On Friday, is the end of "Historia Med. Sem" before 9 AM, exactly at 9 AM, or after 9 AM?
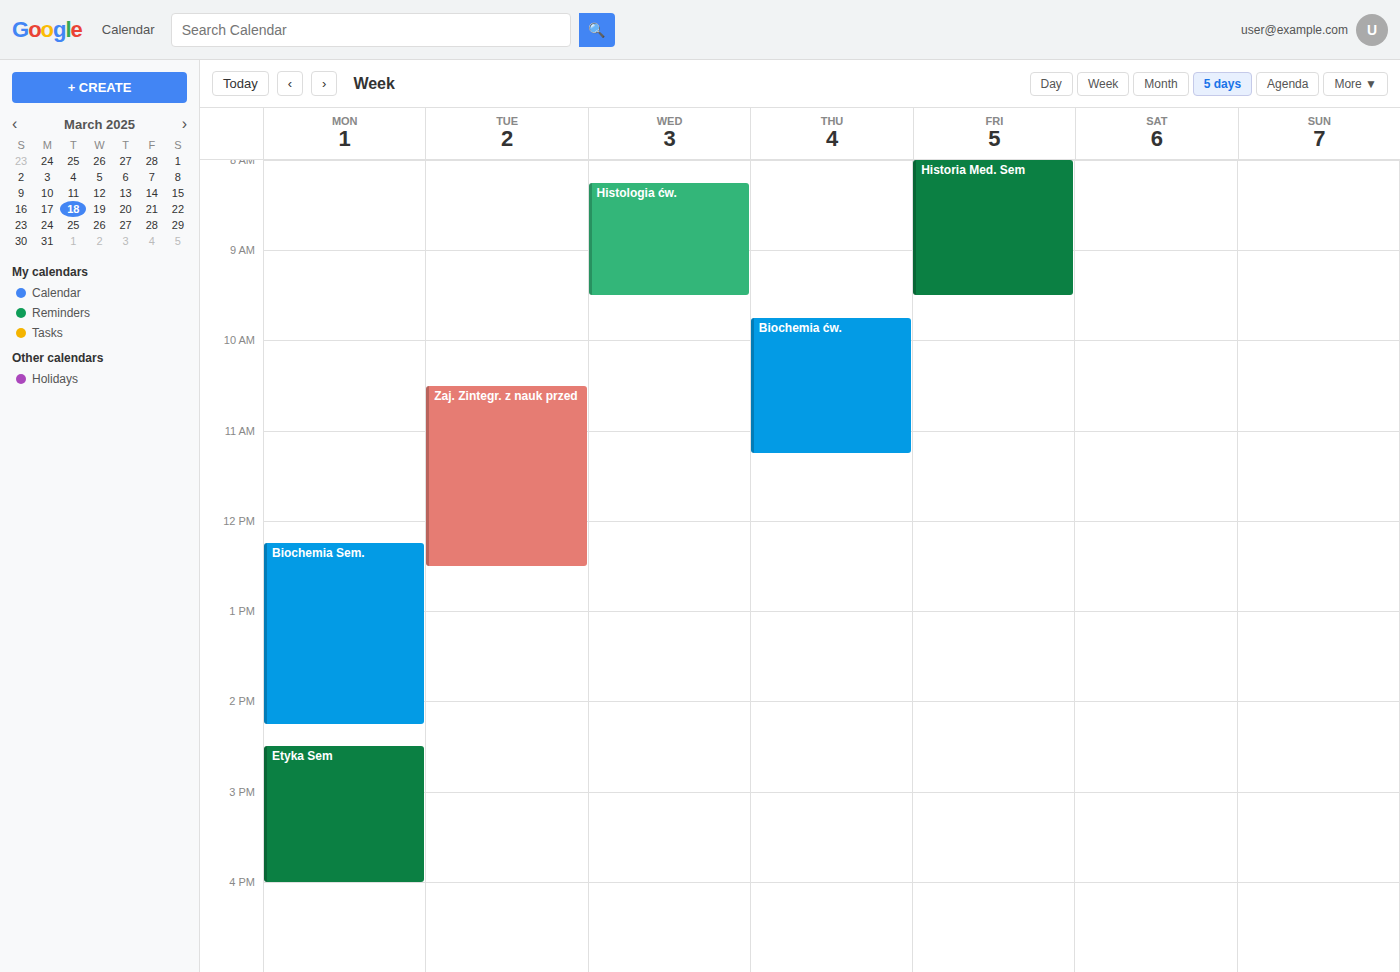
9:30 AM -- after 9 AM, 30 minutes below the 9 AM line.